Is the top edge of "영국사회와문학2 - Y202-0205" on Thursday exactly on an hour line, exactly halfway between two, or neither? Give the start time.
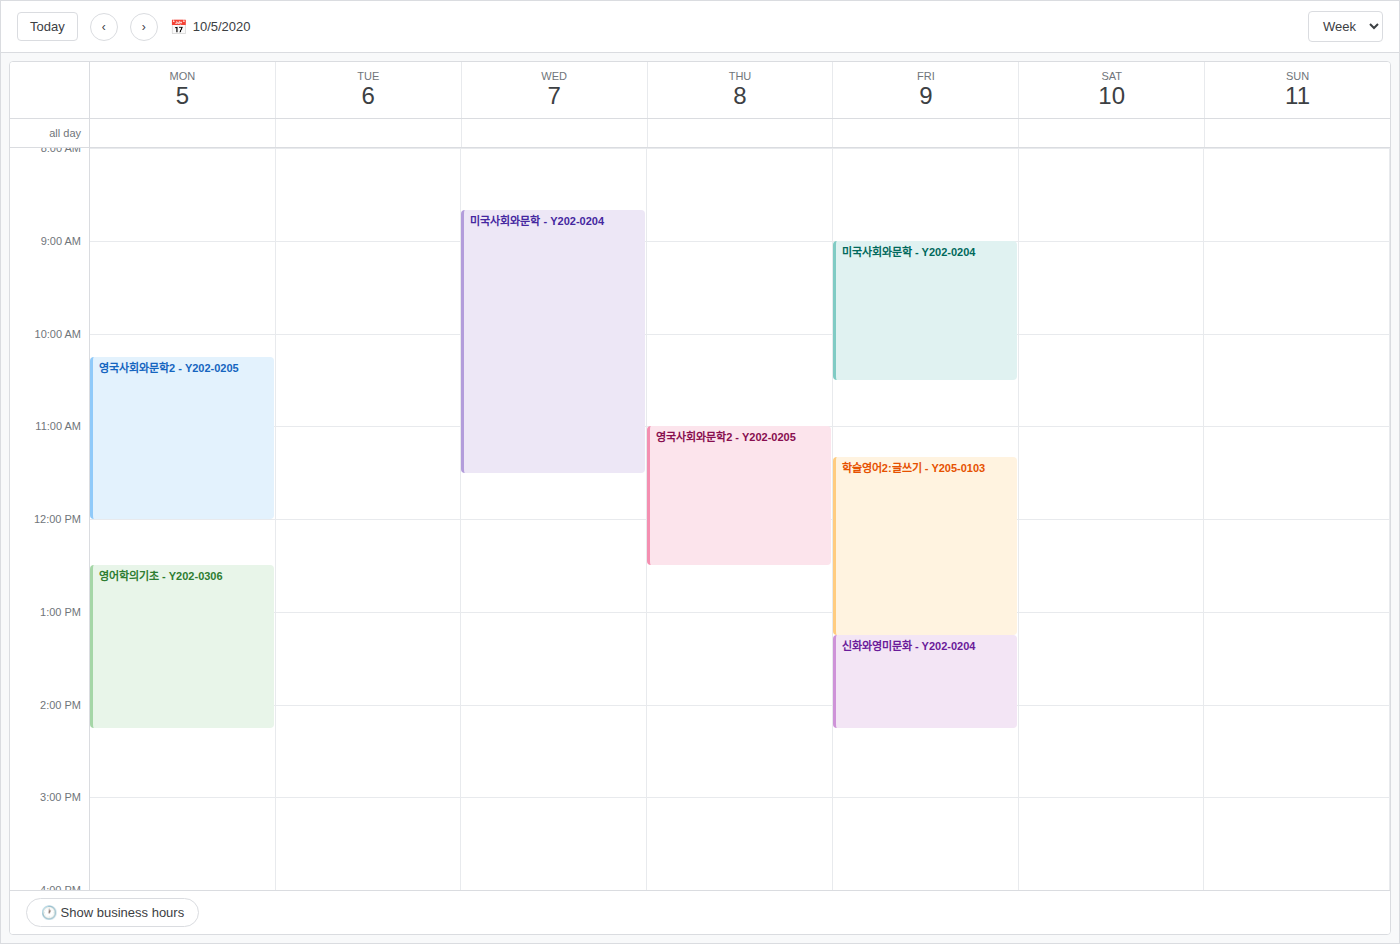
11:00 -- exactly on the 11:00 line.